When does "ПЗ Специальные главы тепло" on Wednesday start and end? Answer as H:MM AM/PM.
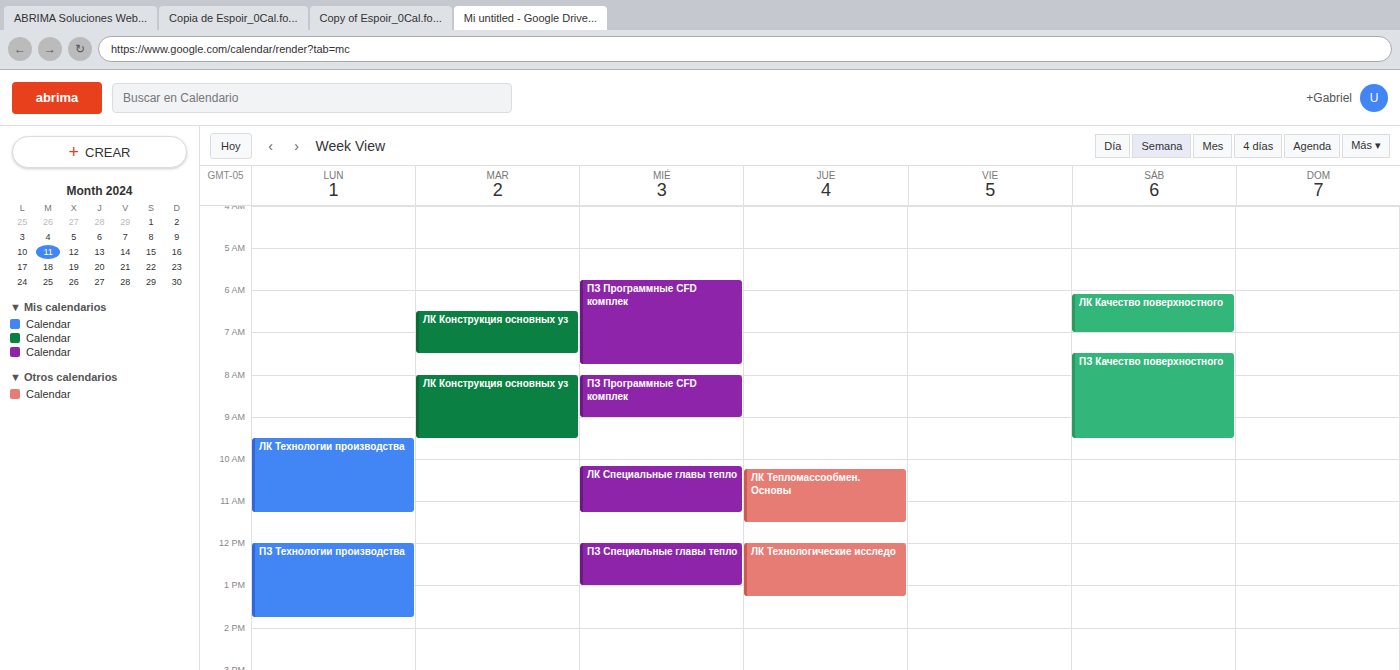
12:00 PM to 1:00 PM